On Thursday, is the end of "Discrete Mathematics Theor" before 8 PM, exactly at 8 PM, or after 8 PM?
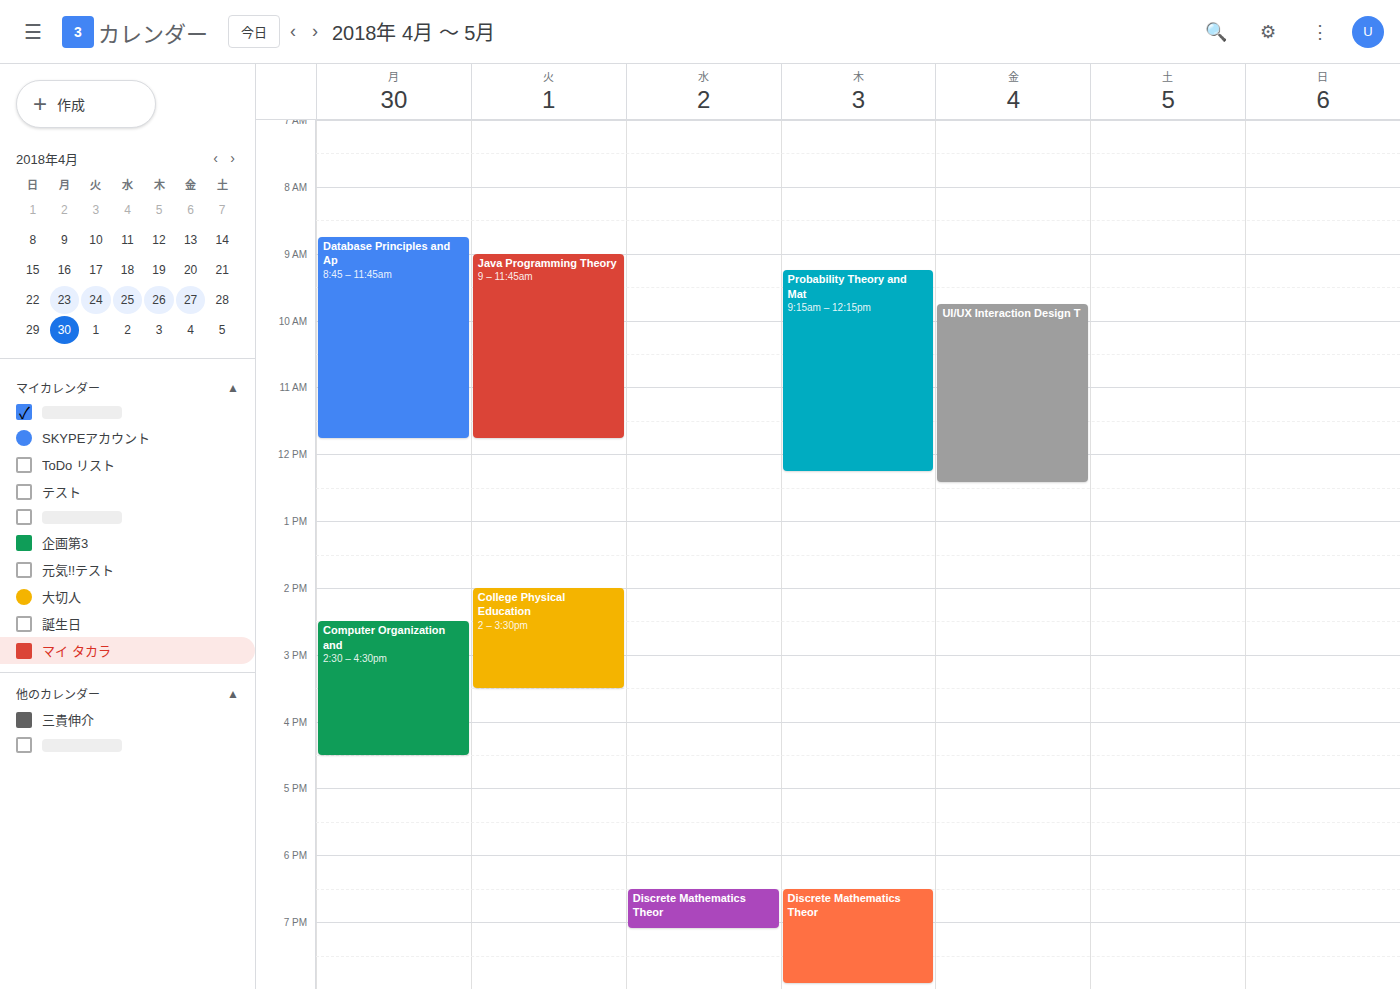
7:55 PM -- before 8 PM, 5 minutes above the 8 PM line.